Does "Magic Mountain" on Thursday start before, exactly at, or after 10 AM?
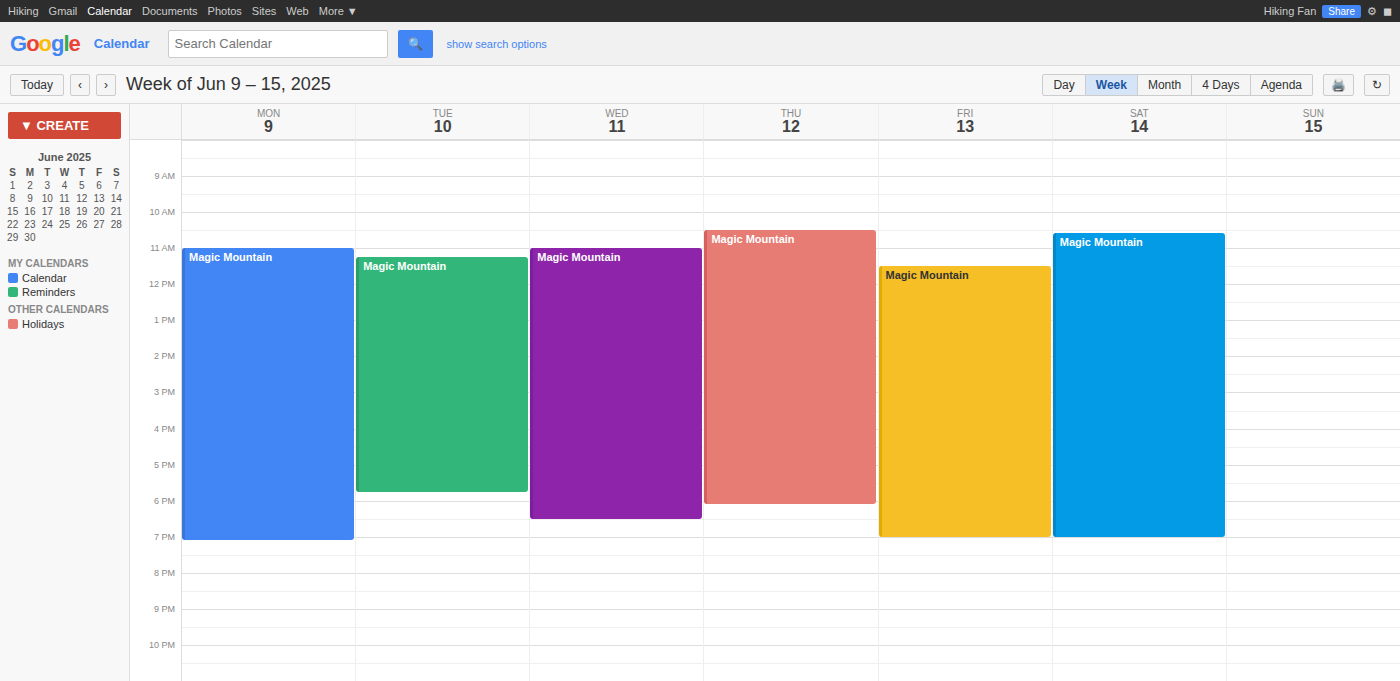
10:30 AM -- after 10 AM, 30 minutes below the 10 AM line.